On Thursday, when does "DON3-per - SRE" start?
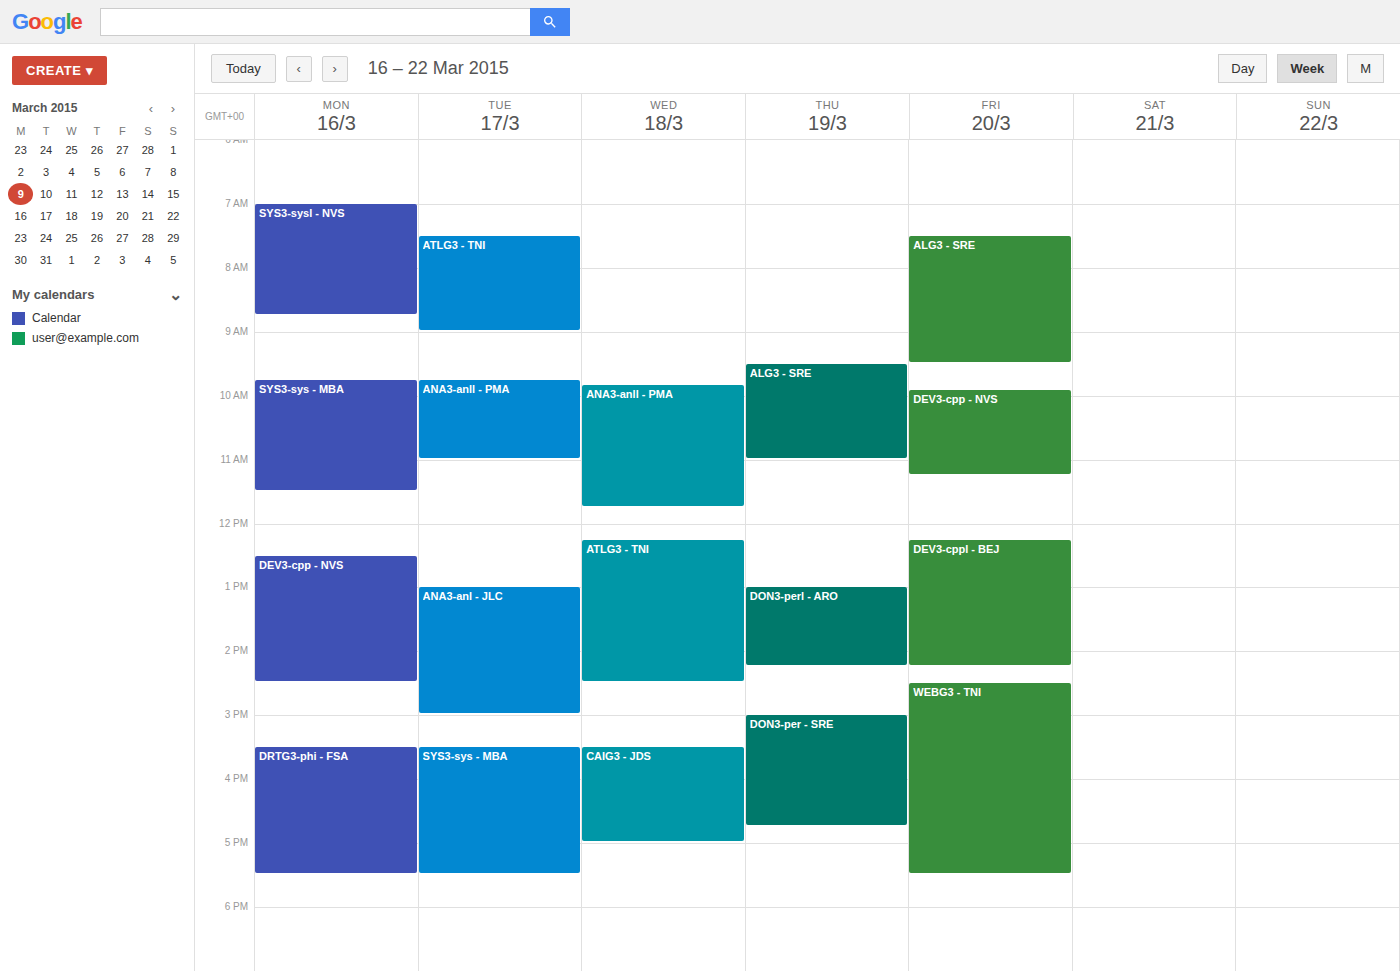
3:00 PM